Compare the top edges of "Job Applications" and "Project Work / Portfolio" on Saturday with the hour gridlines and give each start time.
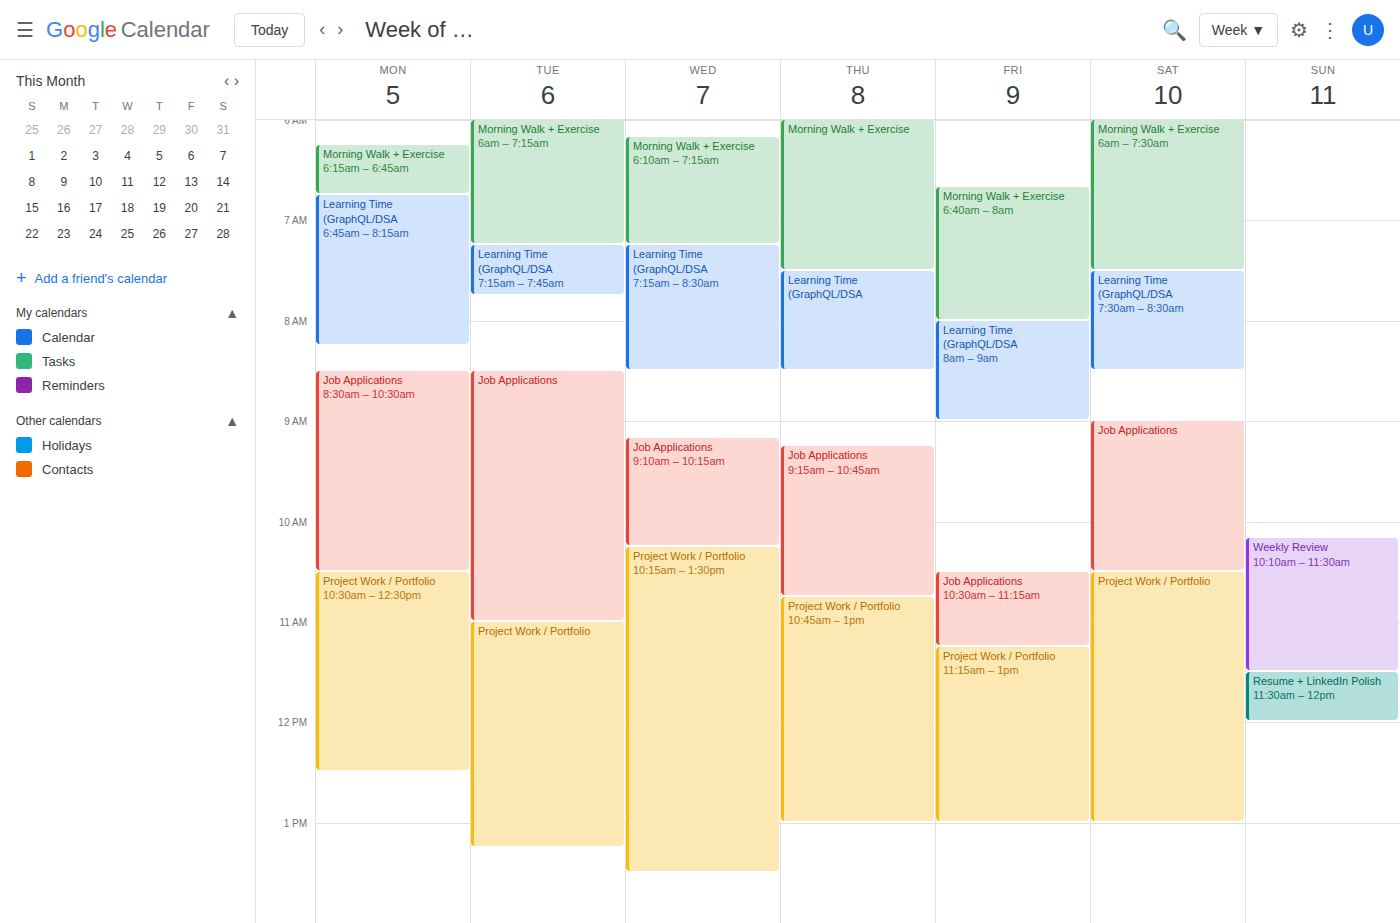
"Job Applications": 9:00 AM, exactly on the 9 AM line. "Project Work / Portfolio": 10:30 AM, halfway between the 10 AM and 11 AM lines.